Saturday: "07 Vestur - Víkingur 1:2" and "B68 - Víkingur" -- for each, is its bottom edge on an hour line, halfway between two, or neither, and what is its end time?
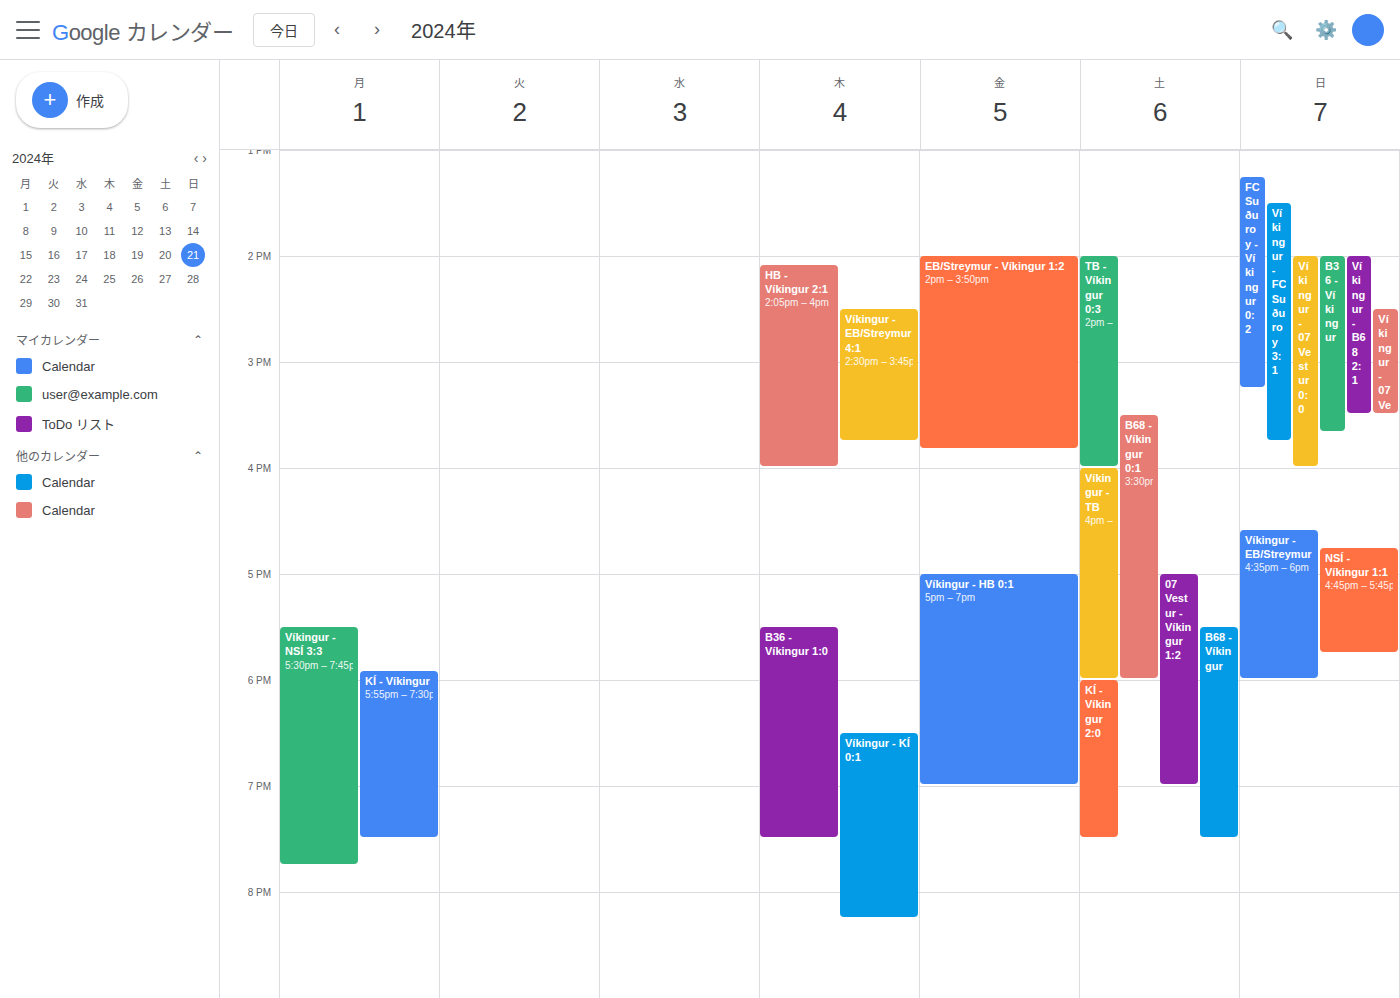
"07 Vestur - Víkingur 1:2": 7:00 PM, exactly on the 7 PM line. "B68 - Víkingur": 7:30 PM, halfway between the 7 PM and 8 PM lines.